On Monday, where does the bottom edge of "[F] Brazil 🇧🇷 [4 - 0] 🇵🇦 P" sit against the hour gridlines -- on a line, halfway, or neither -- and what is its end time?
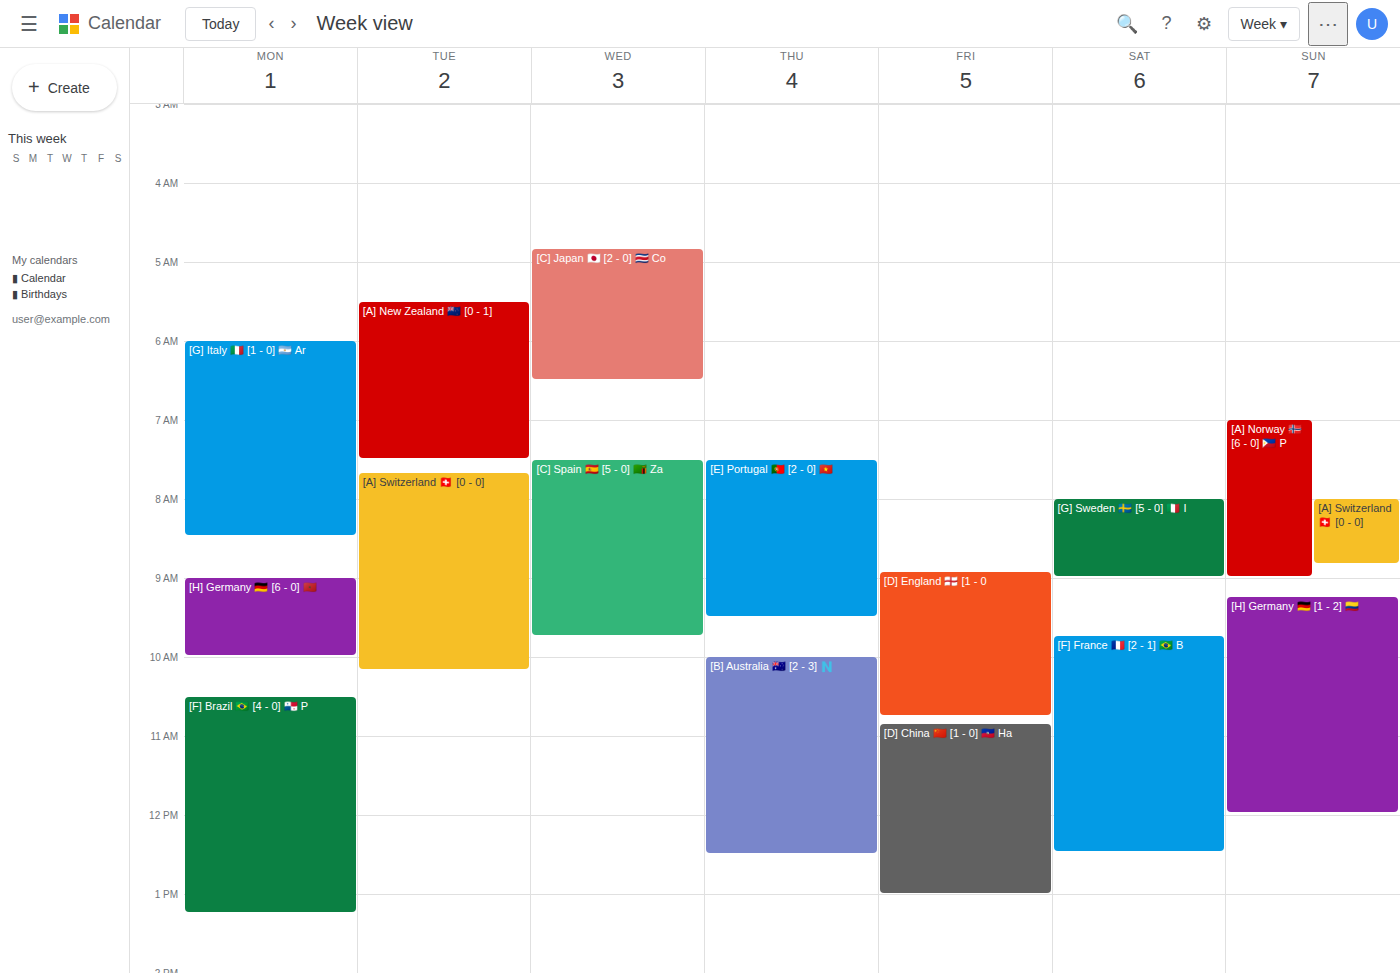
1:15 PM -- neither: a quarter of the way from the 1 PM line to the 2 PM line.